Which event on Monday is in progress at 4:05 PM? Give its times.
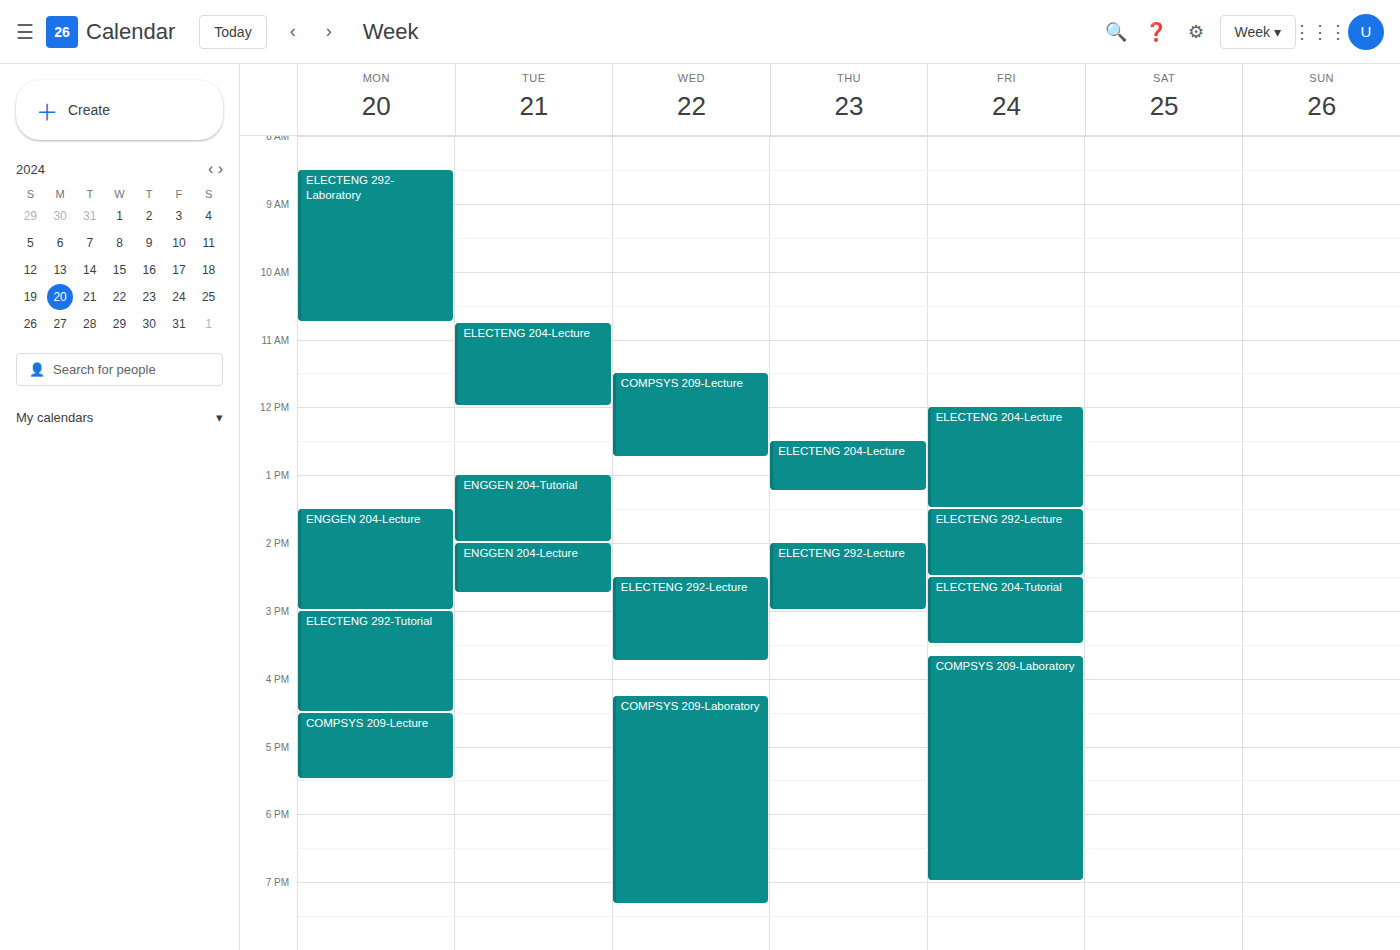
"ELECTENG 292-Tutorial", 3:00 PM to 4:30 PM